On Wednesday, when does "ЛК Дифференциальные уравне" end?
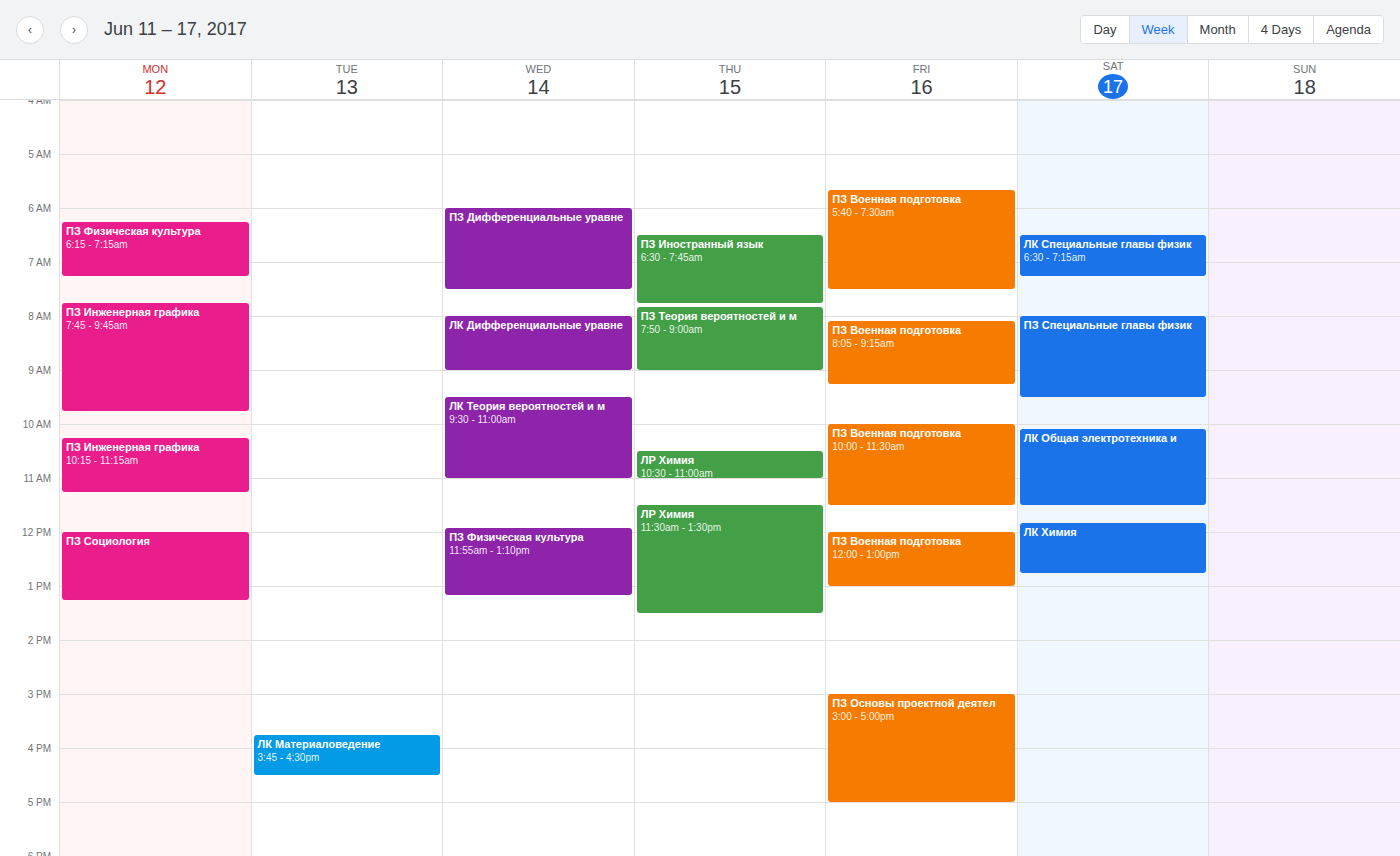
09:00